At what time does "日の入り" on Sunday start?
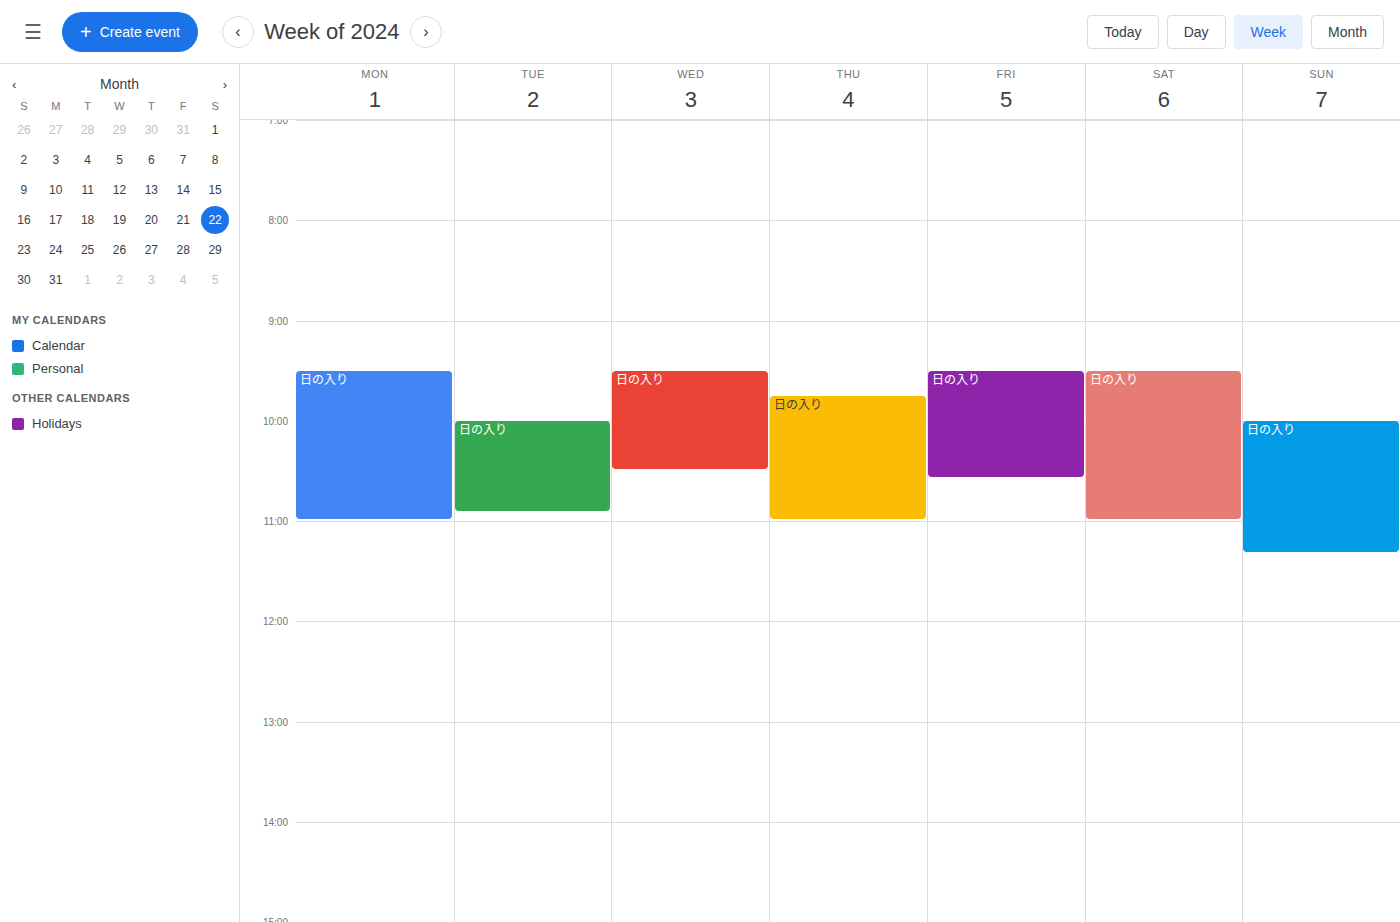
10:00 AM